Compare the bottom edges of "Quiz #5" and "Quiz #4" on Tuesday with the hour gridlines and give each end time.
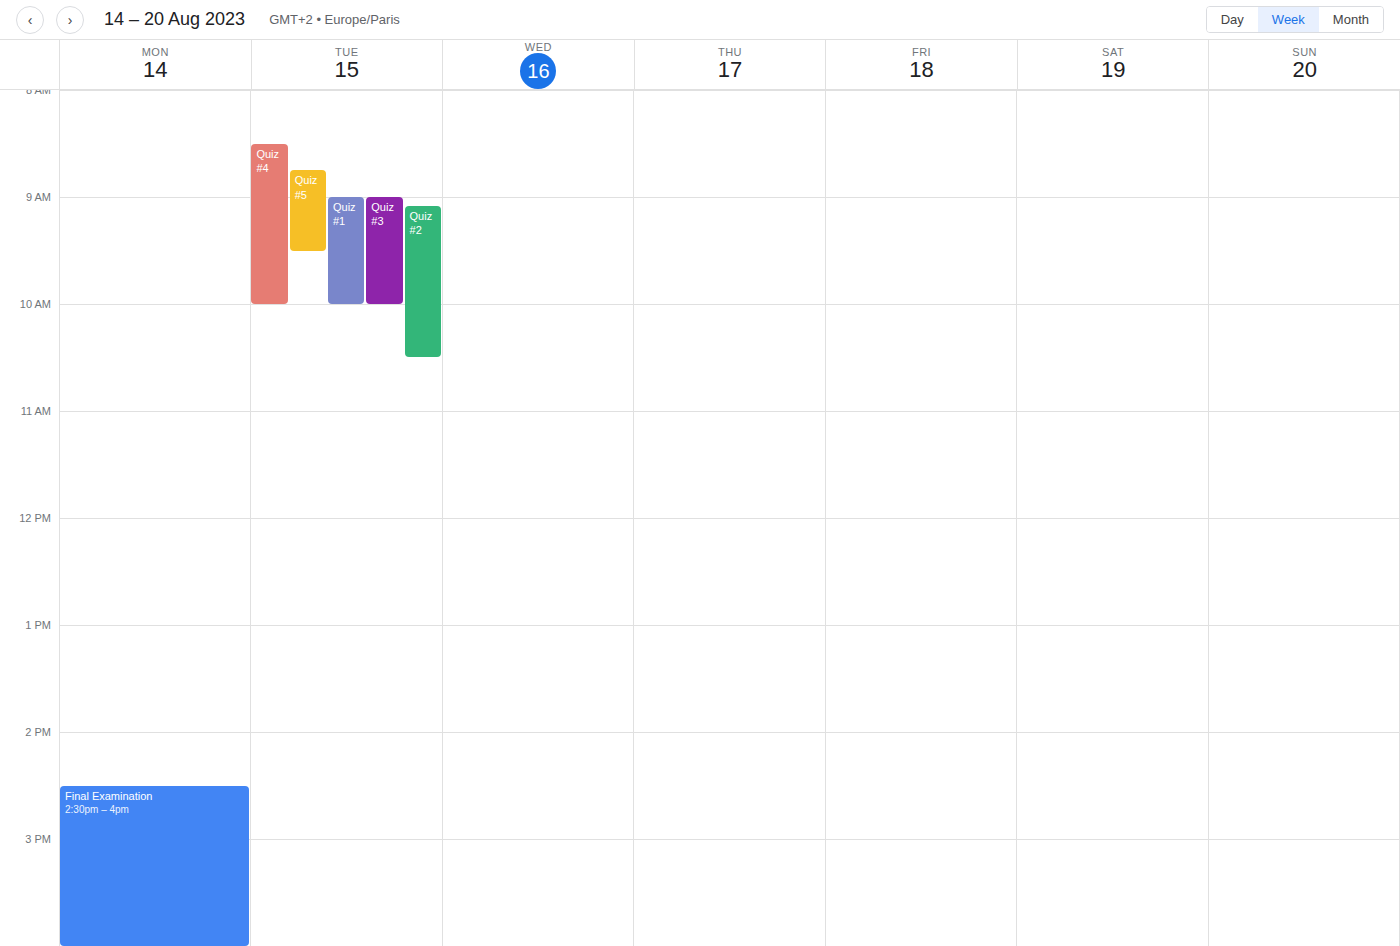
"Quiz #5": 9:30 AM, halfway between the 9 AM and 10 AM lines. "Quiz #4": 10:00 AM, exactly on the 10 AM line.